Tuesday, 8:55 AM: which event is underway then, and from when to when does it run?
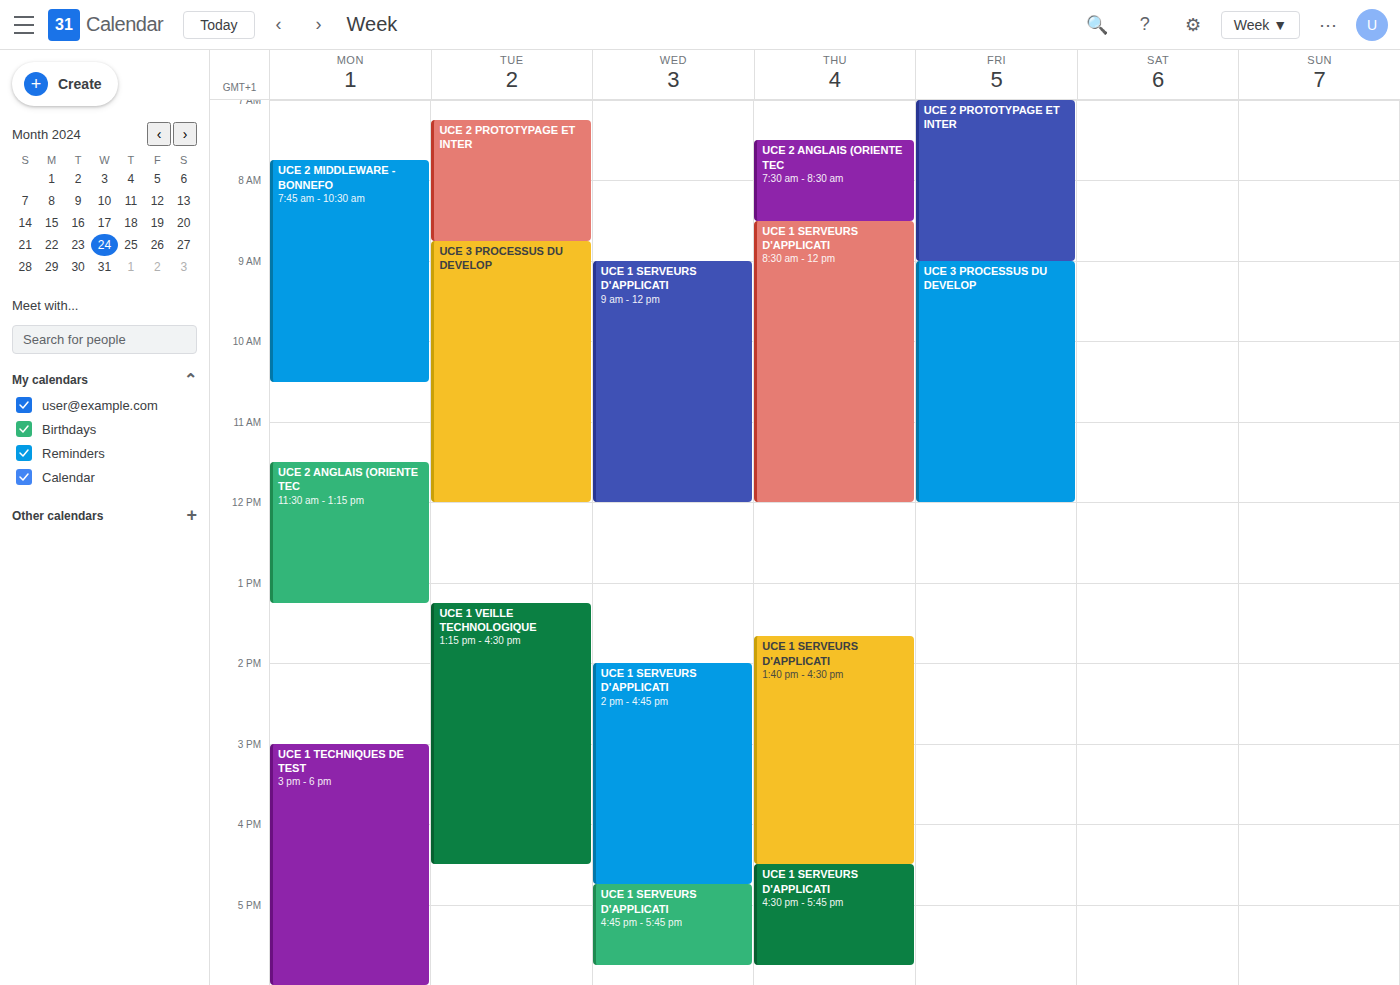
"UCE 3 PROCESSUS DU DEVELOP", 8:45 AM to 12:00 PM